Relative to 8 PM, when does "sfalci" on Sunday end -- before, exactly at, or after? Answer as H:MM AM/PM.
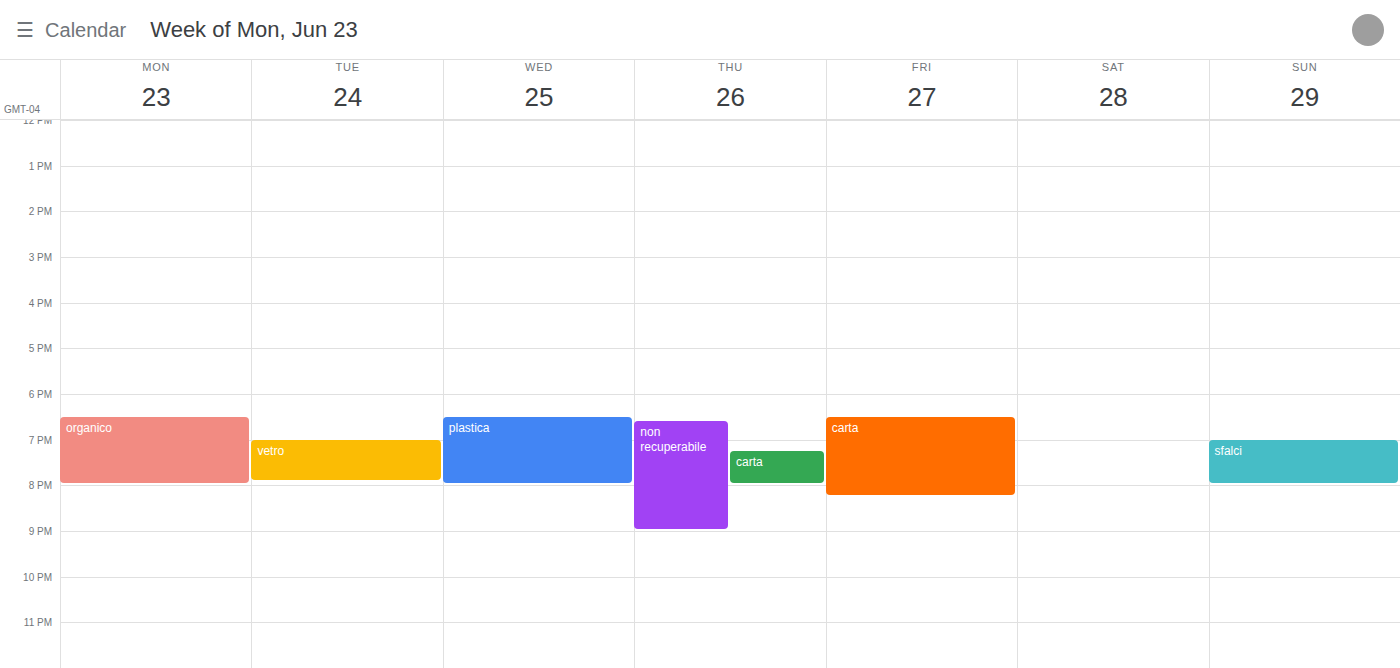
8:00 PM -- exactly at 8 PM, on the 8 PM line.